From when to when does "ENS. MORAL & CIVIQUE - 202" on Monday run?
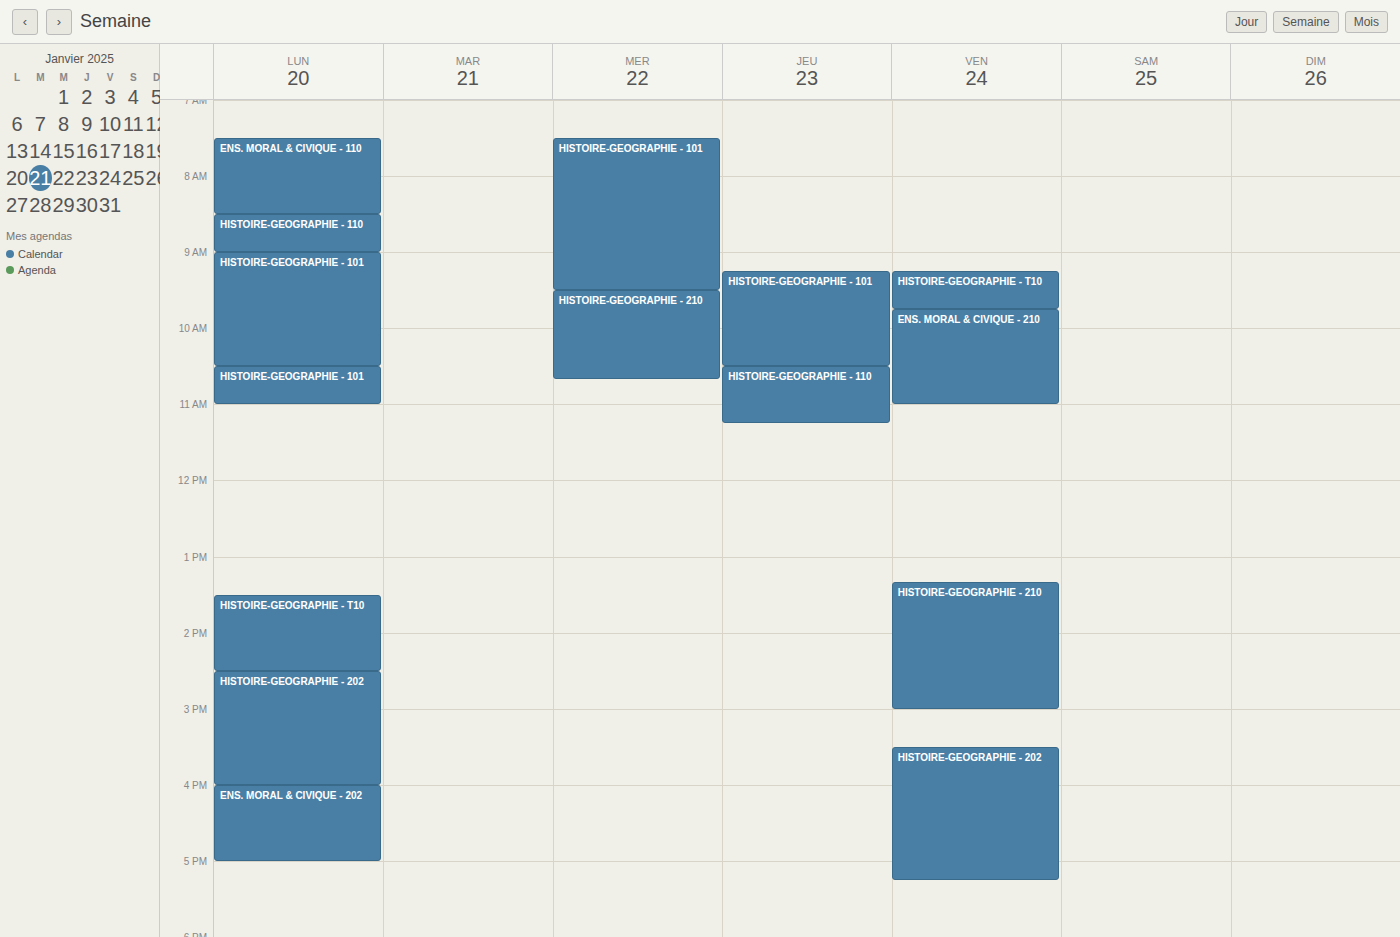
4:00 PM to 5:00 PM